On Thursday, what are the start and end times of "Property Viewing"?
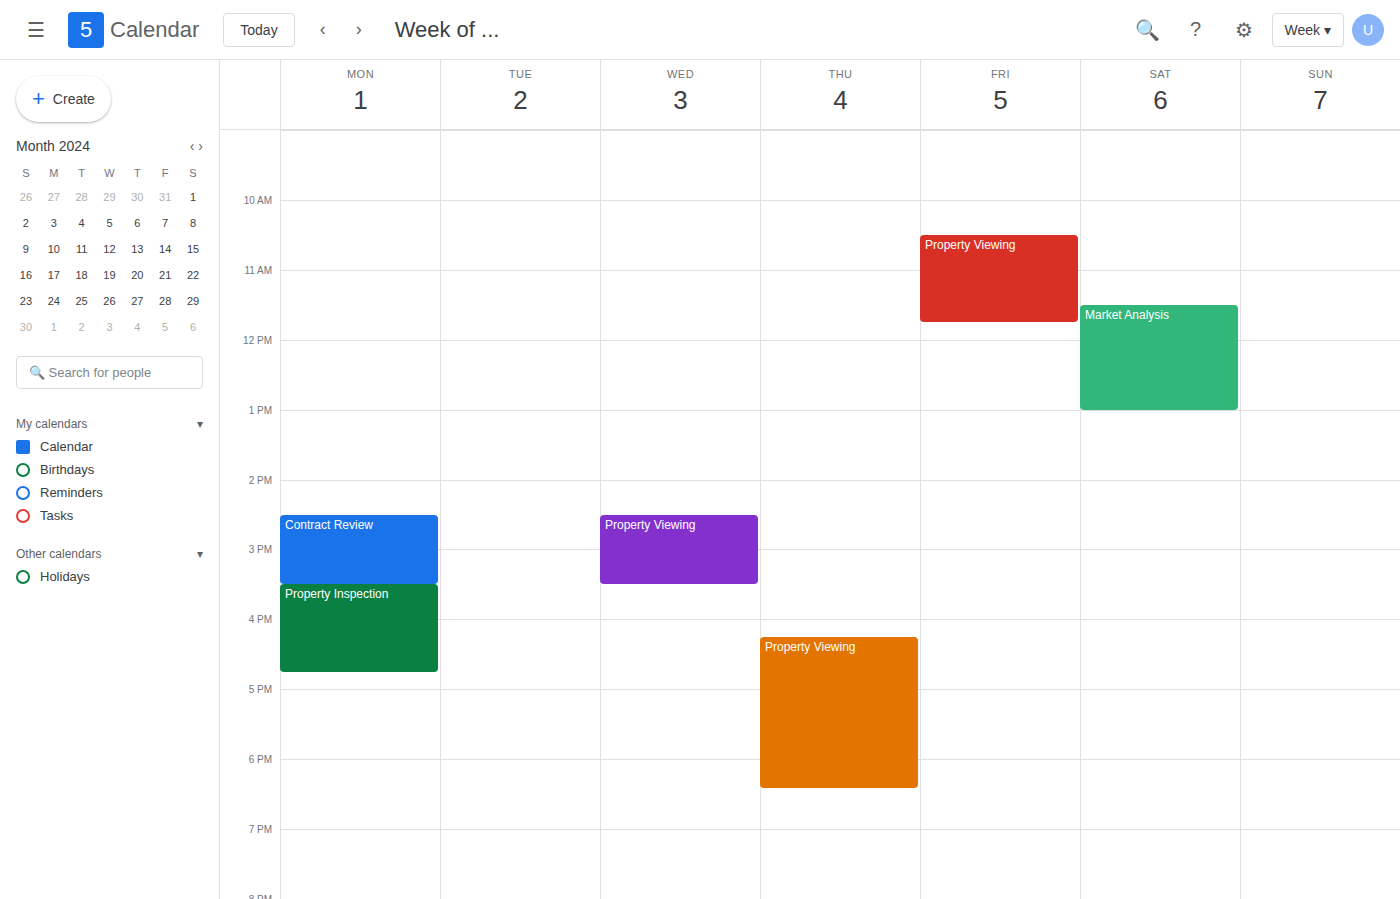
4:15 PM to 6:25 PM